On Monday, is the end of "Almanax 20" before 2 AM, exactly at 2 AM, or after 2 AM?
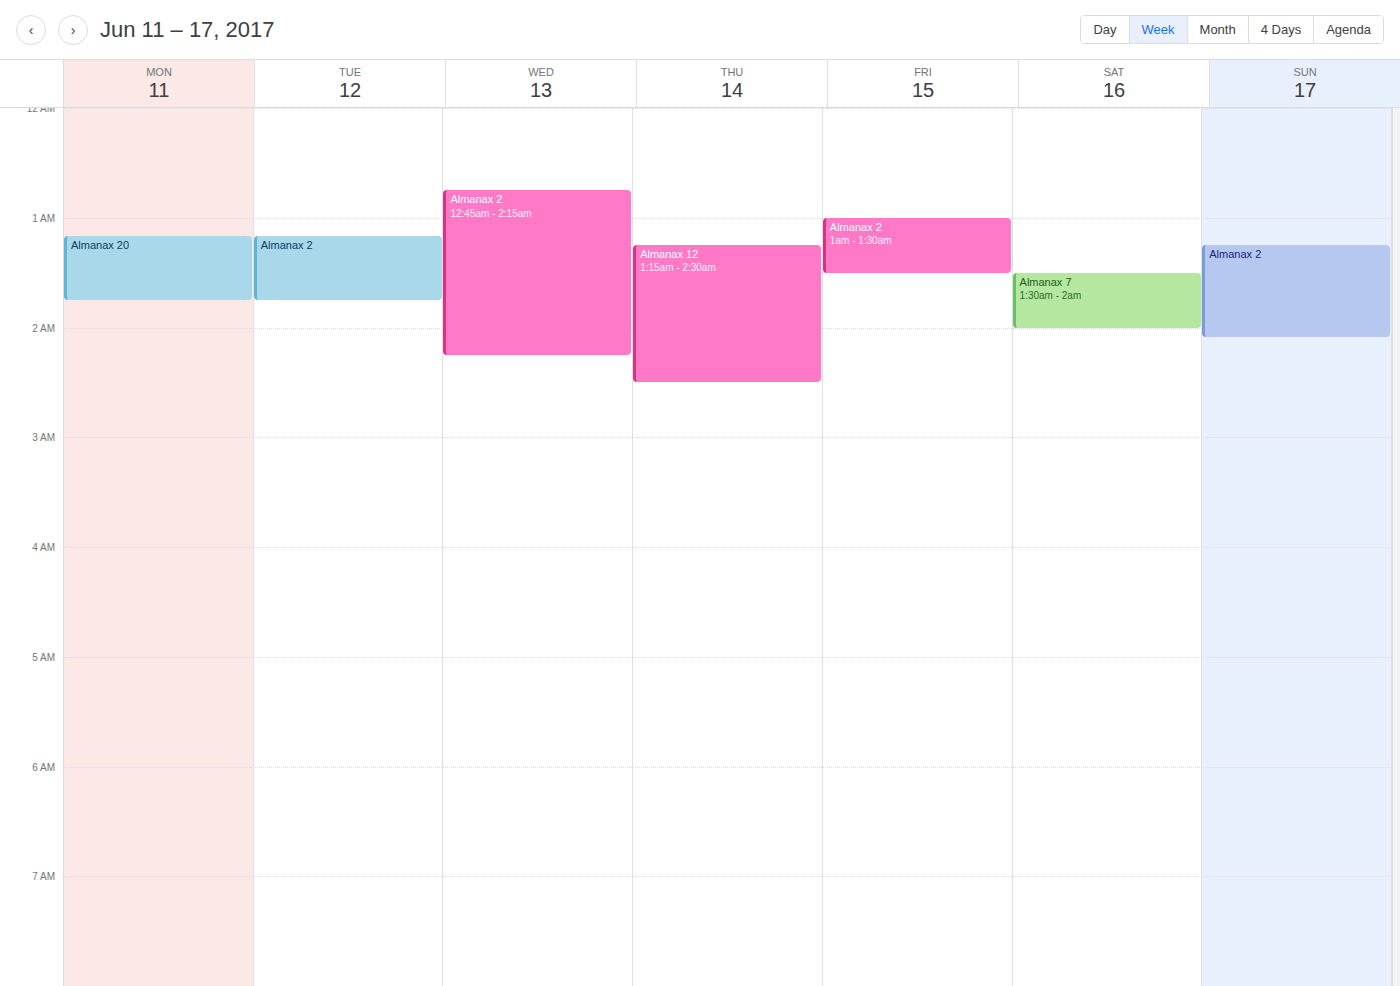
1:45 AM -- before 2 AM, 15 minutes above the 2 AM line.